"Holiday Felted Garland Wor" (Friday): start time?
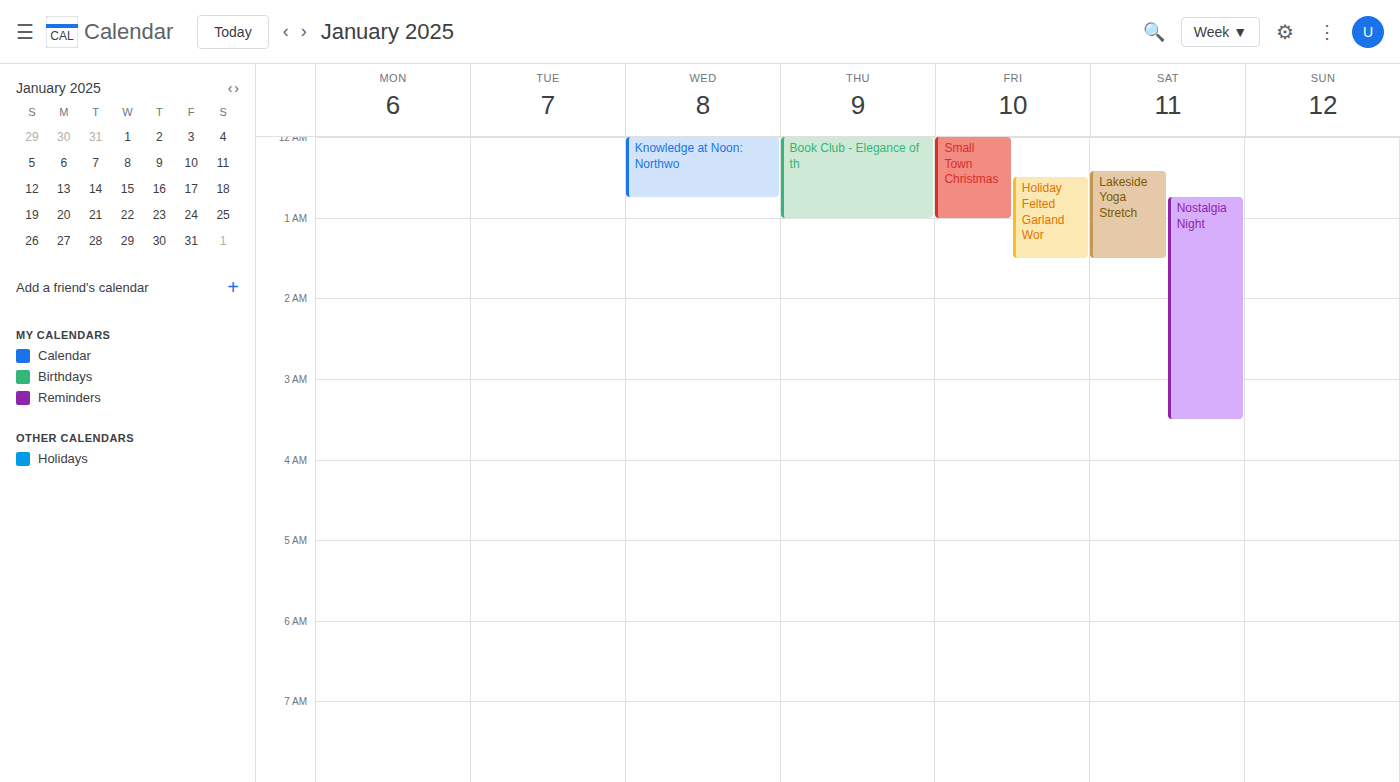
00:30